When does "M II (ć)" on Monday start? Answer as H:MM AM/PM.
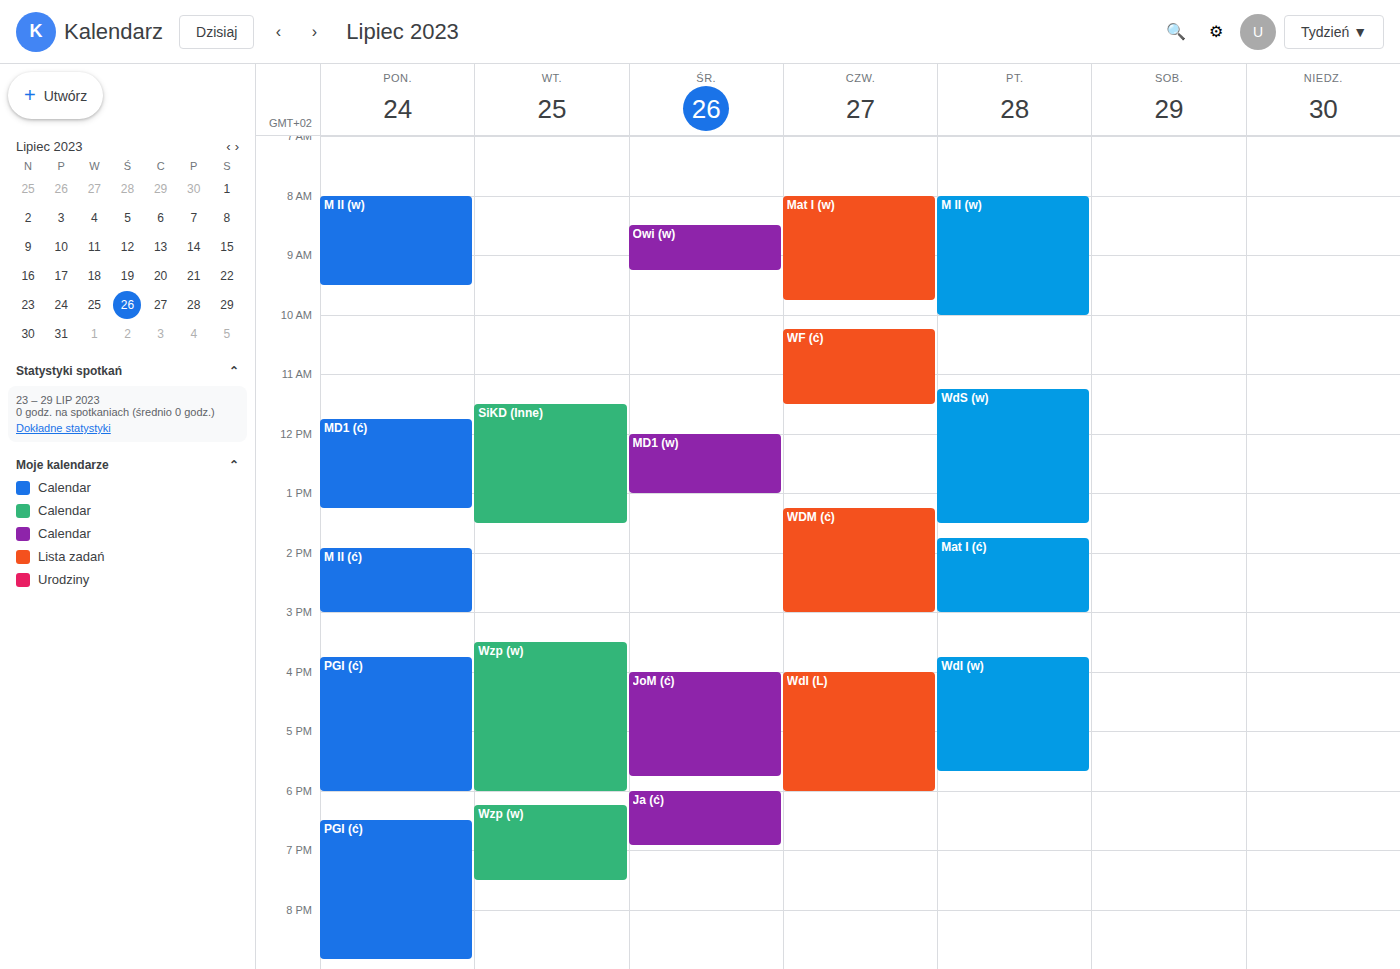
1:55 PM